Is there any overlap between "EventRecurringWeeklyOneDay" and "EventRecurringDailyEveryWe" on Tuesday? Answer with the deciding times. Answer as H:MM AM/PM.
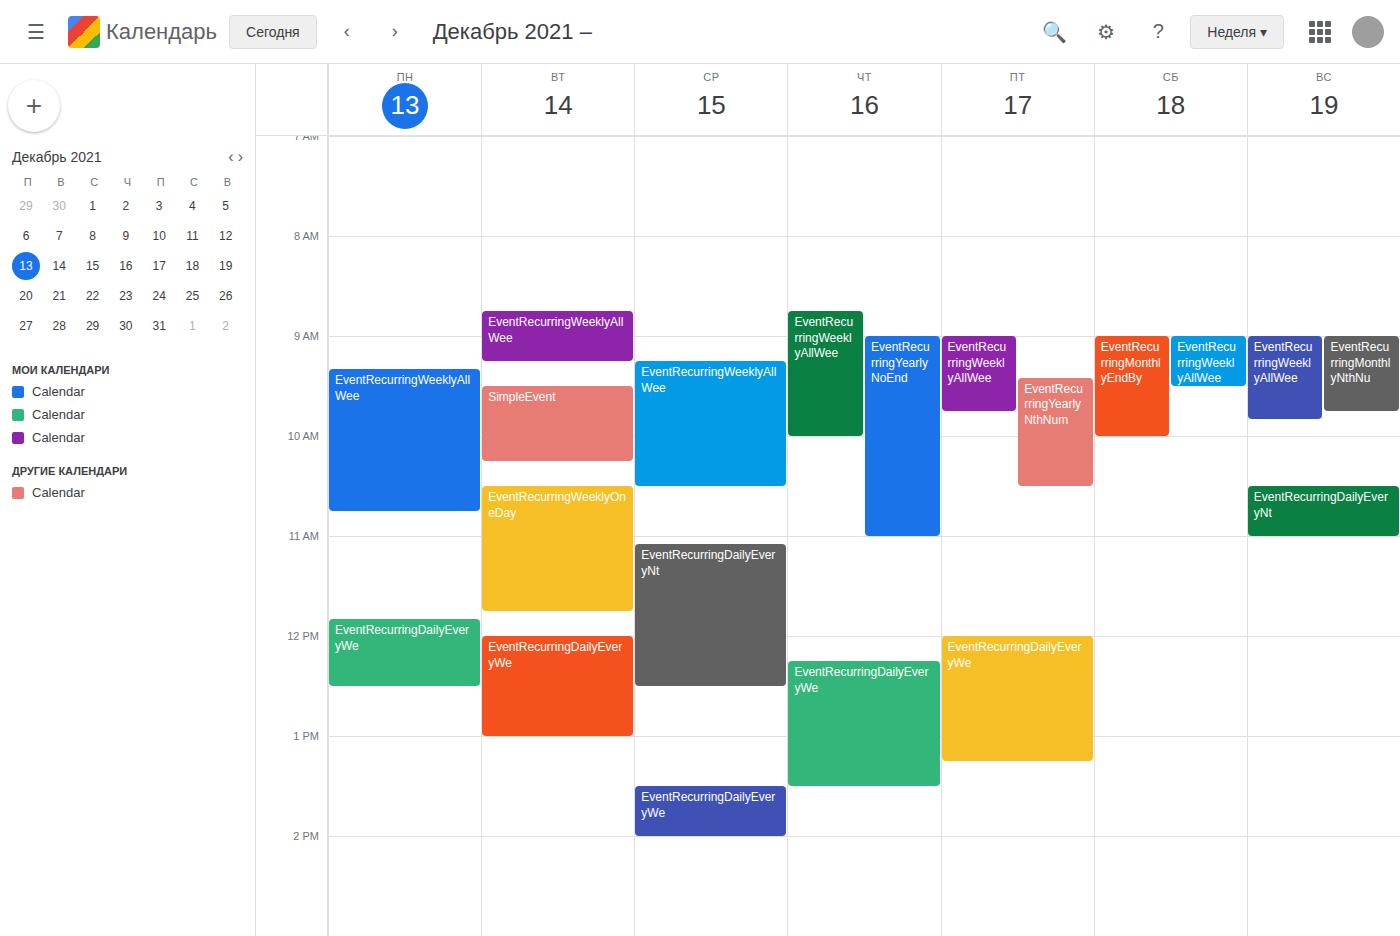
"EventRecurringWeeklyOneDay" ends at 11:45 AM and "EventRecurringDailyEveryWe" starts at 12:00 PM -- no overlap.